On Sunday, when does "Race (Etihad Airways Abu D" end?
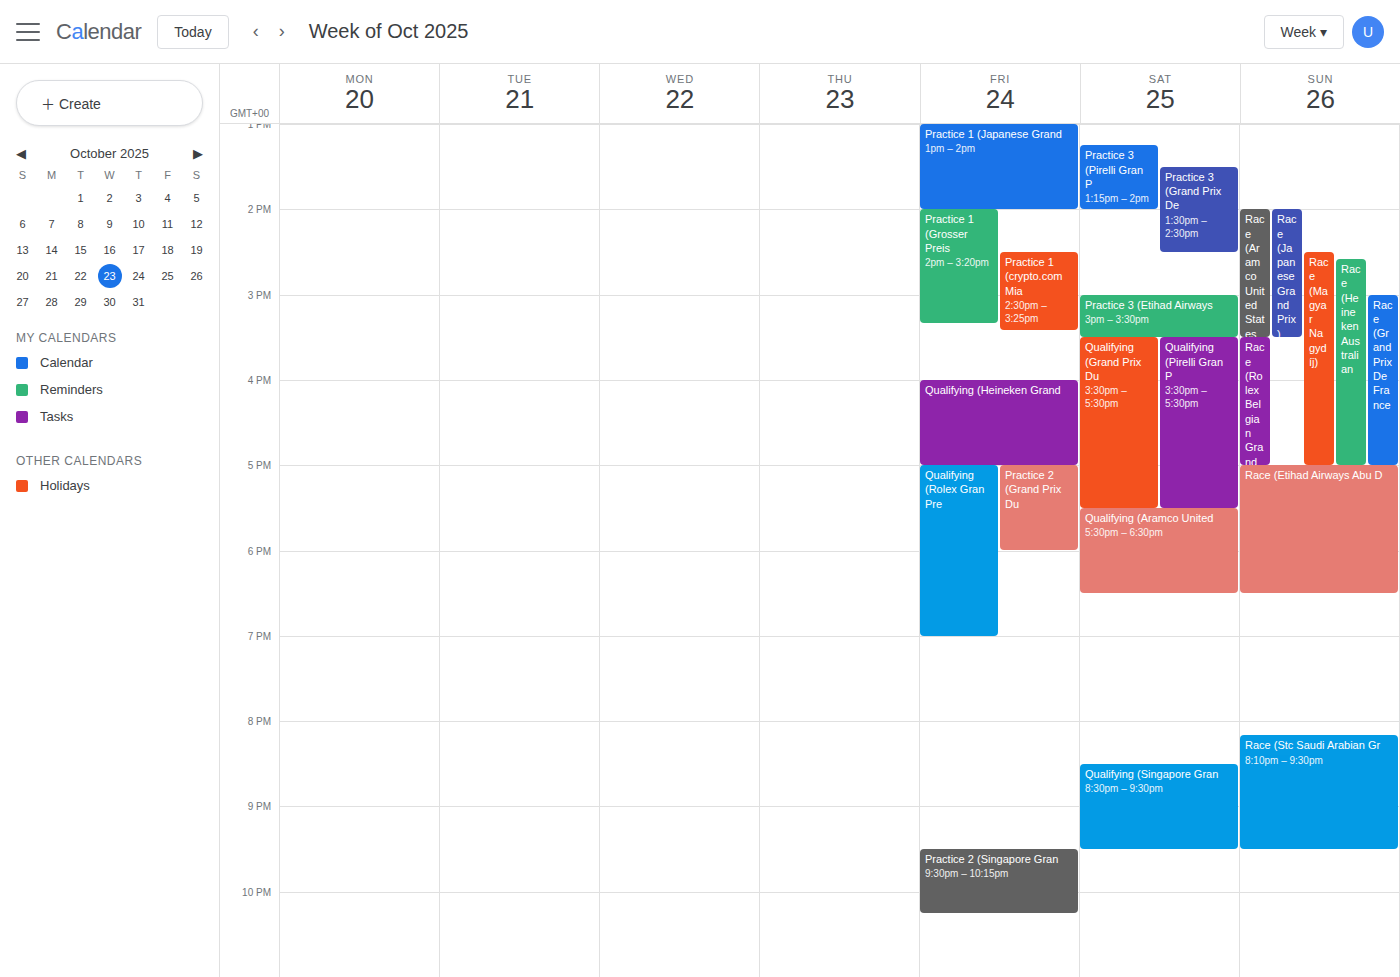
6:30 PM